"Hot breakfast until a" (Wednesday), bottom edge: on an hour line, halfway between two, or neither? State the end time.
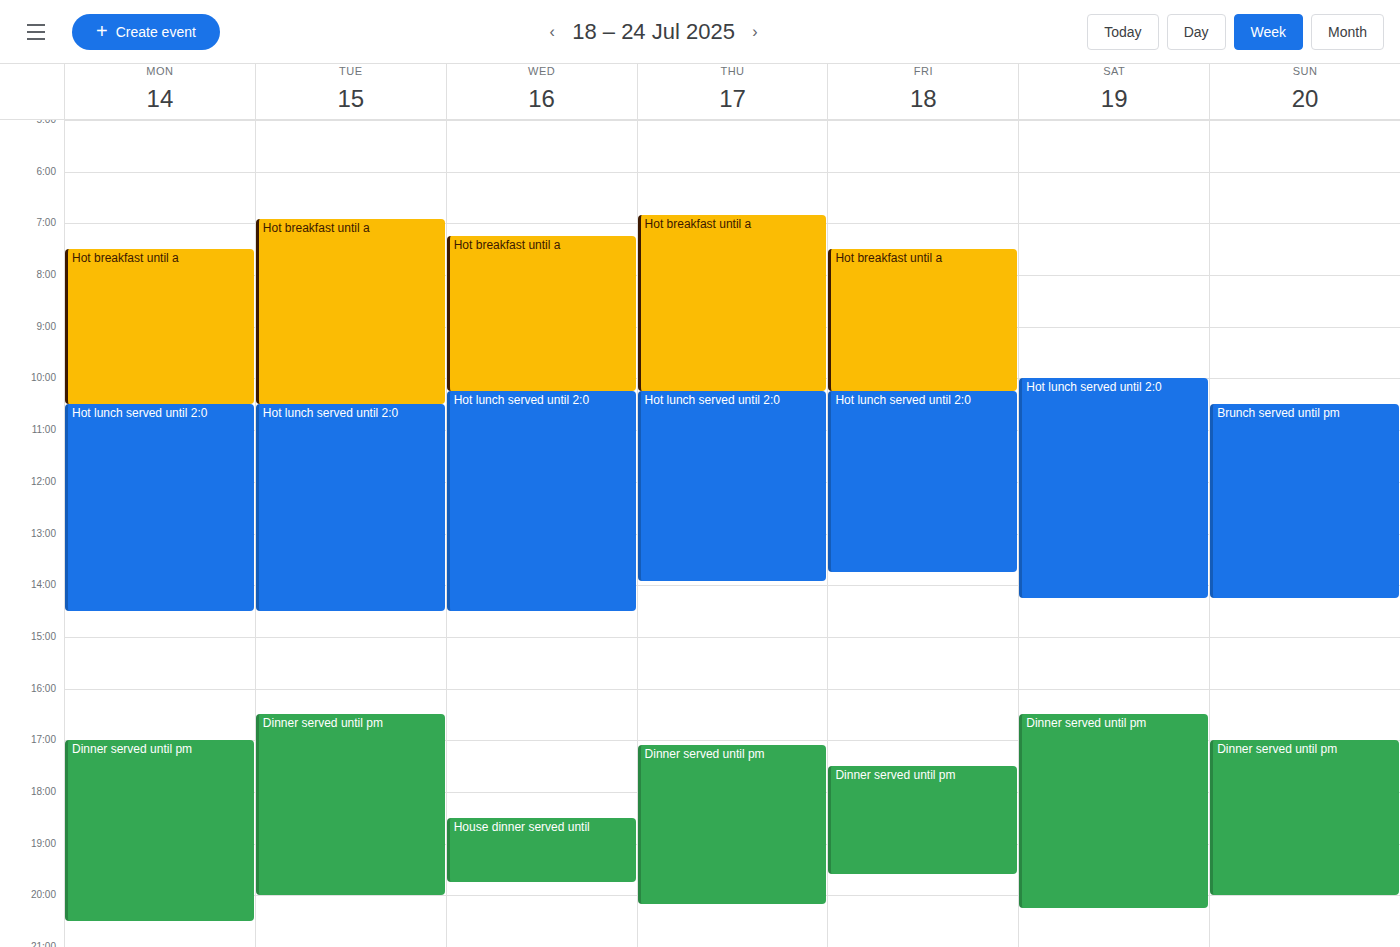
10:15 AM -- neither: a quarter of the way from the 10 AM line to the 11 AM line.